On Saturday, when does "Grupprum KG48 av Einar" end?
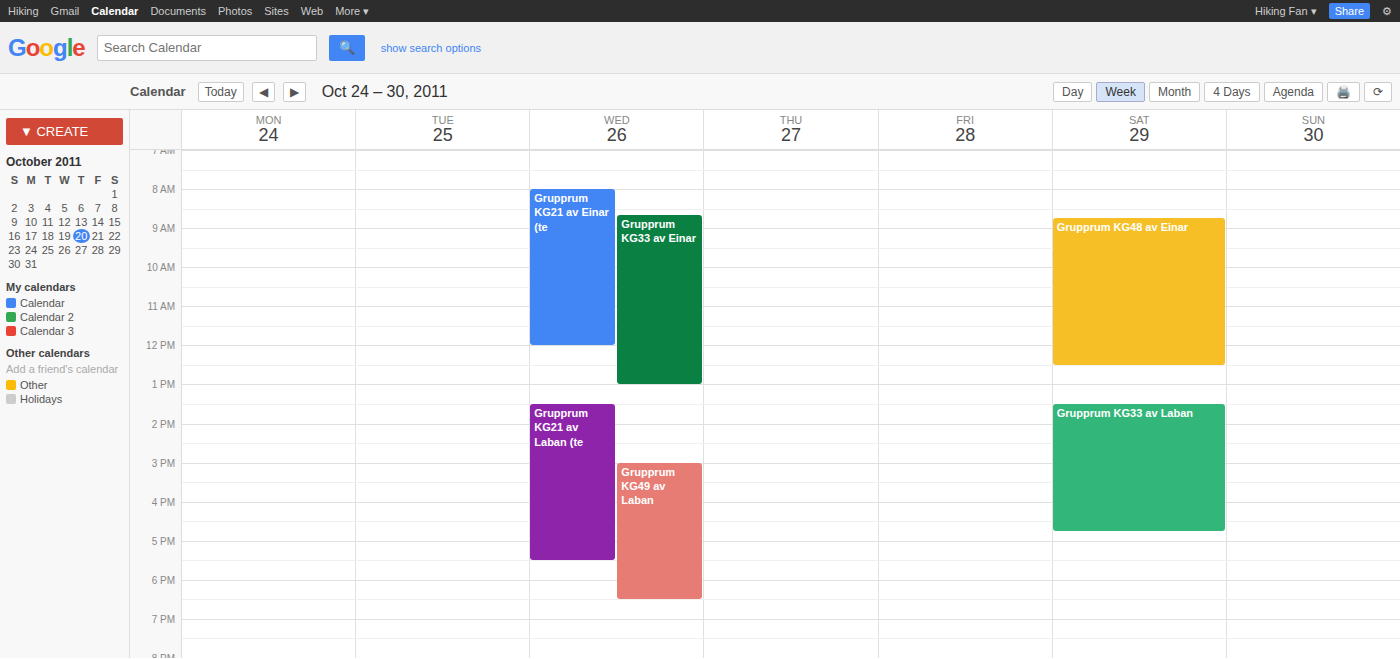
12:30 PM